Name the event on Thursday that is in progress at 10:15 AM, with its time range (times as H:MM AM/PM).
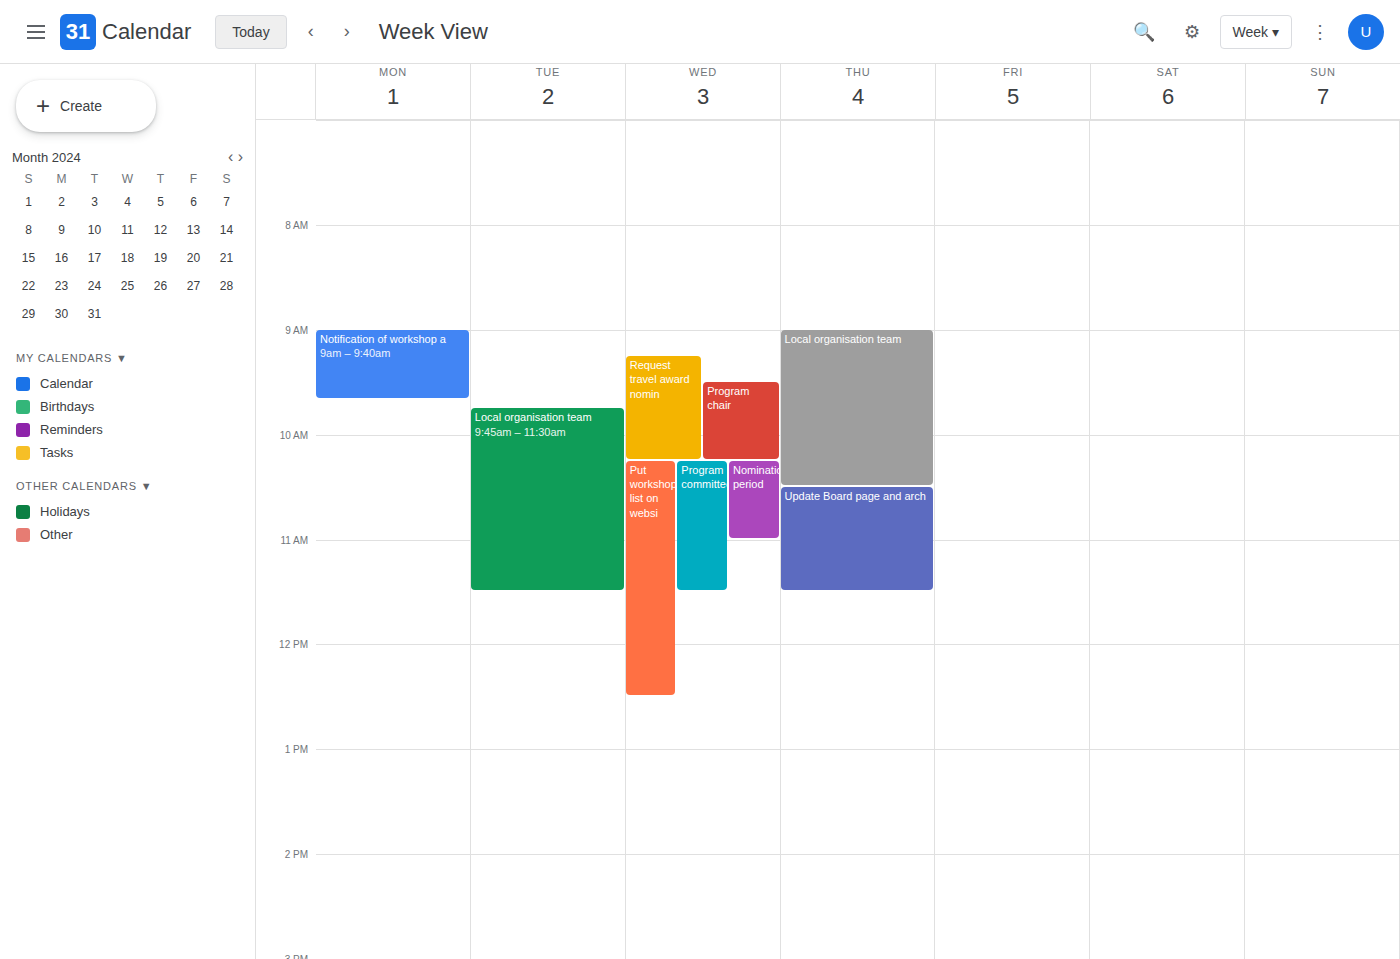
"Local organisation team", 9:00 AM to 10:30 AM